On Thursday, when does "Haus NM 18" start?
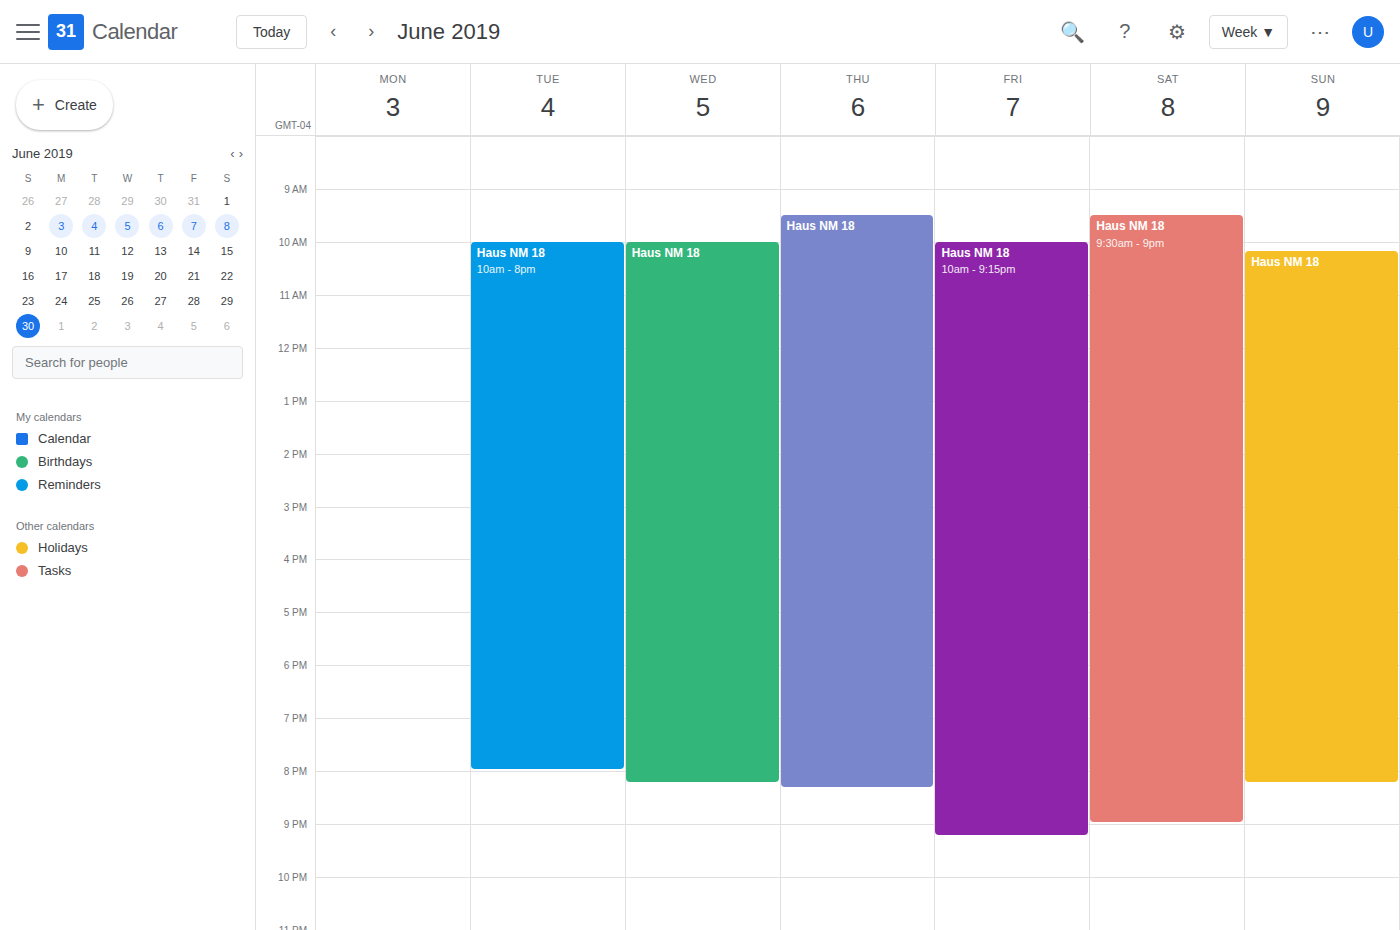
9:30 AM